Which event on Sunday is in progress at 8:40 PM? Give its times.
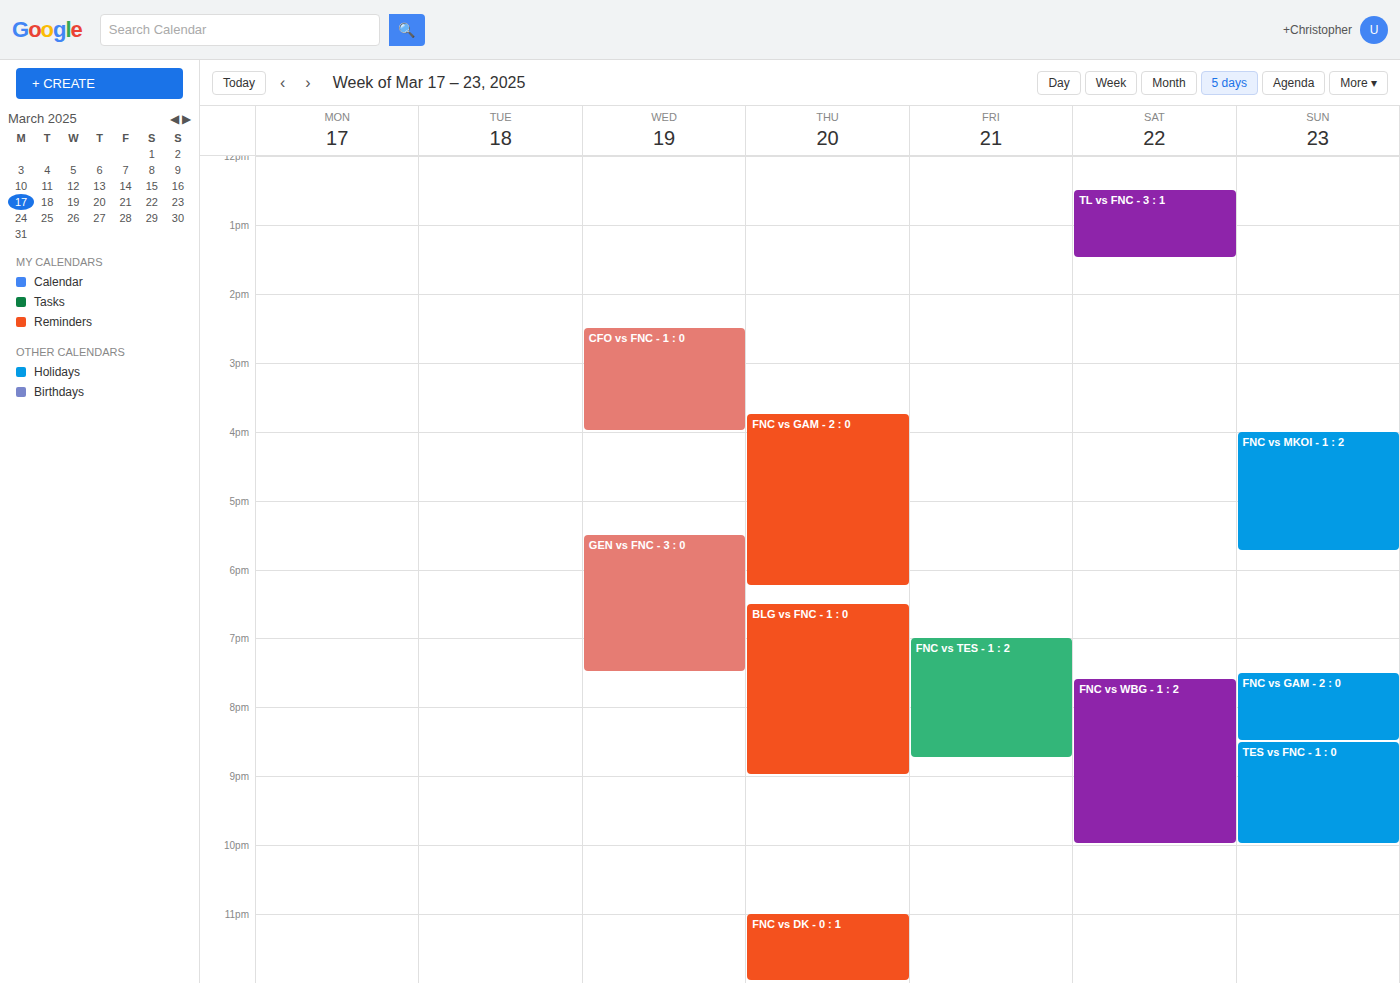
"TES vs FNC - 1 : 0", 8:30 PM to 10:00 PM